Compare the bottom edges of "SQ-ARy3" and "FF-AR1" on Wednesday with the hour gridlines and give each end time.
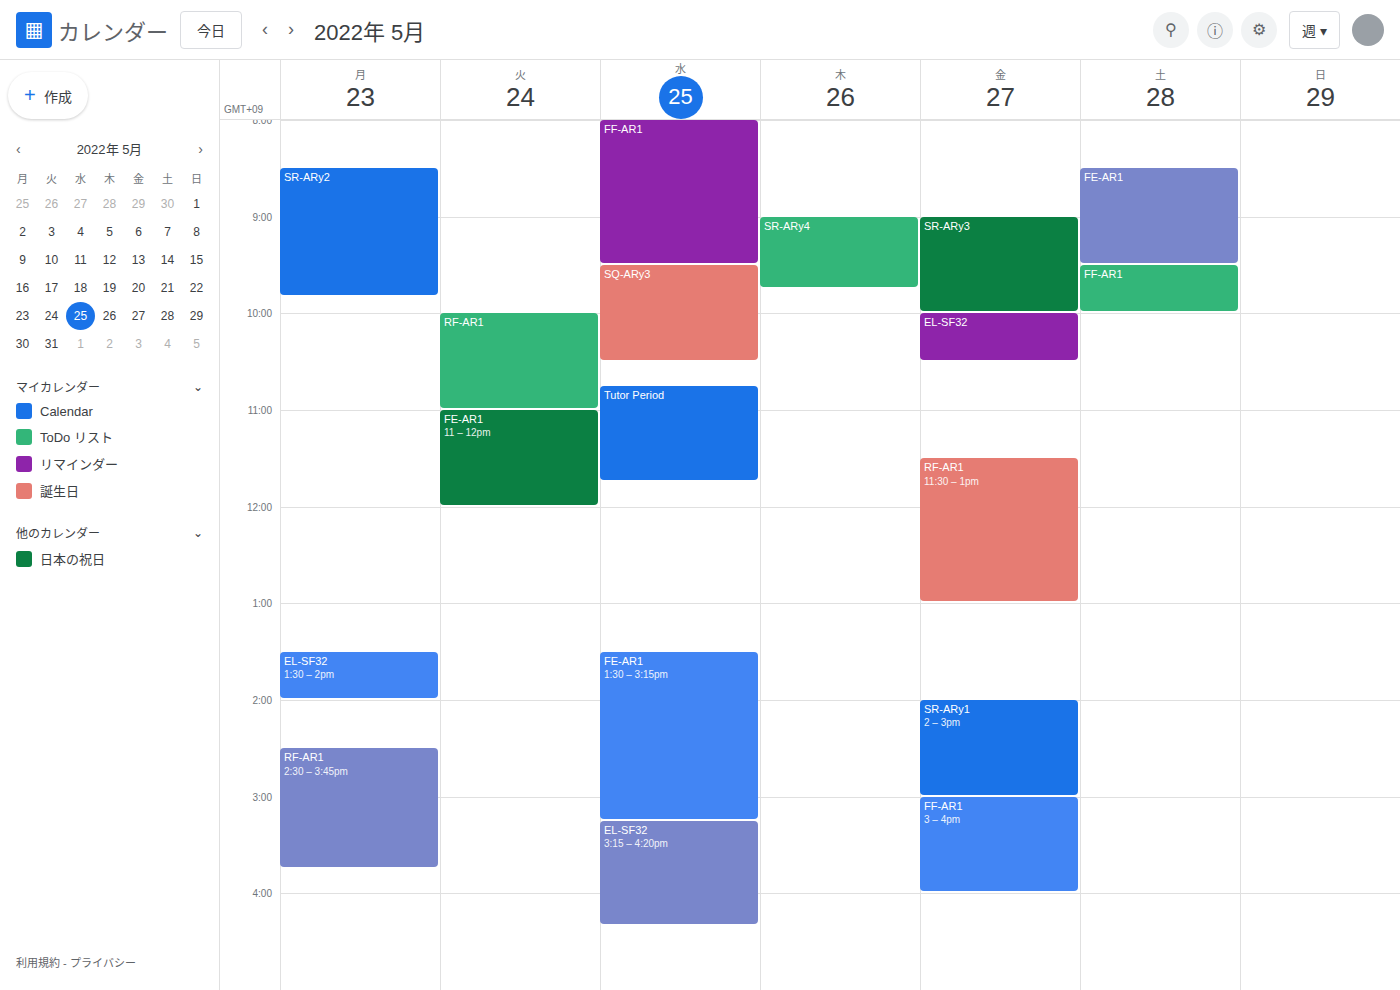
"SQ-ARy3": 10:30 AM, halfway between the 10 AM and 11 AM lines. "FF-AR1": 9:30 AM, halfway between the 9 AM and 10 AM lines.